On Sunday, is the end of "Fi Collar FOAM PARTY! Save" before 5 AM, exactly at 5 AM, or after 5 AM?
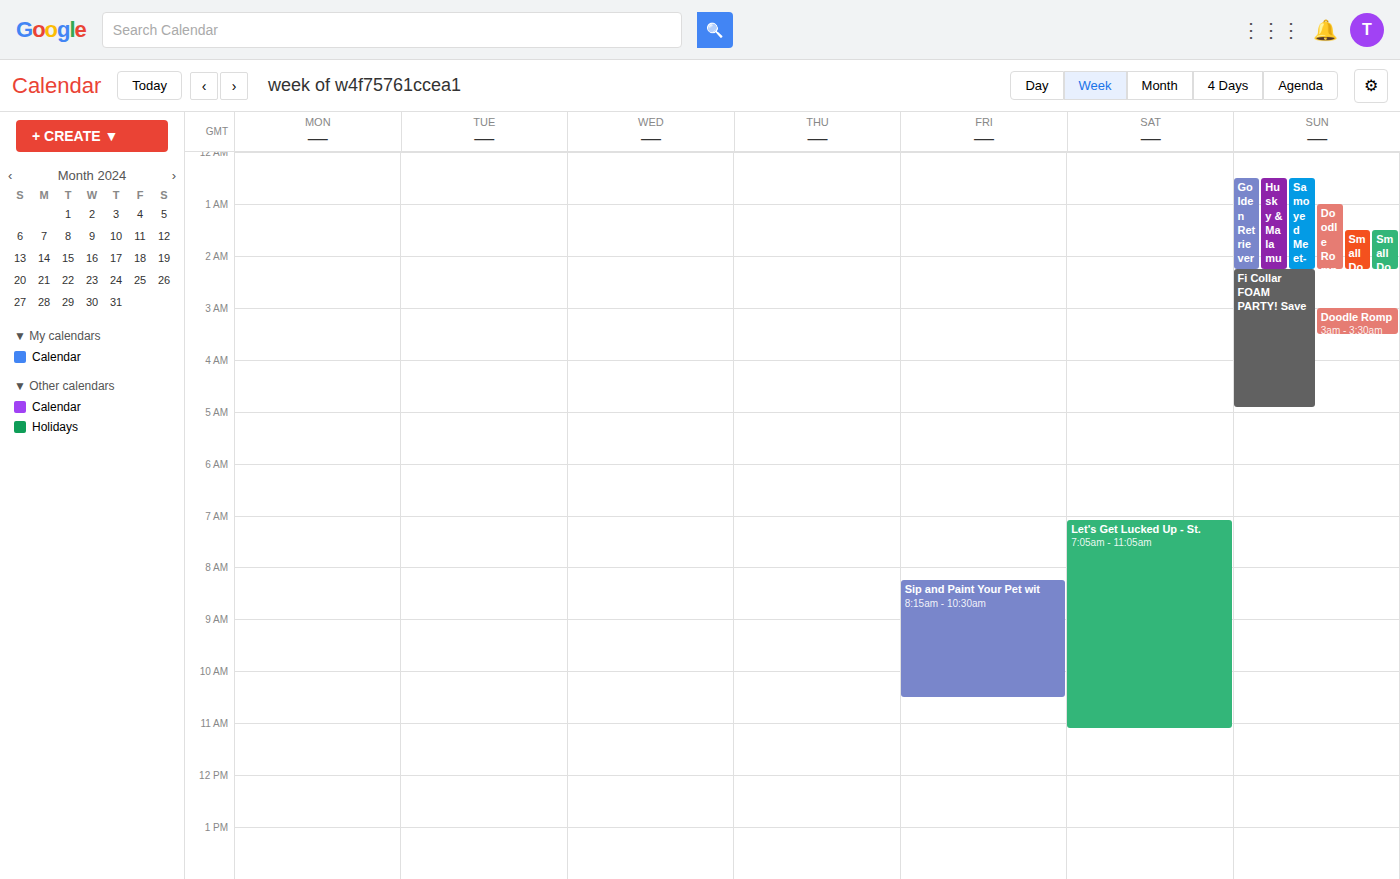
4:55 AM -- before 5 AM, 5 minutes above the 5 AM line.